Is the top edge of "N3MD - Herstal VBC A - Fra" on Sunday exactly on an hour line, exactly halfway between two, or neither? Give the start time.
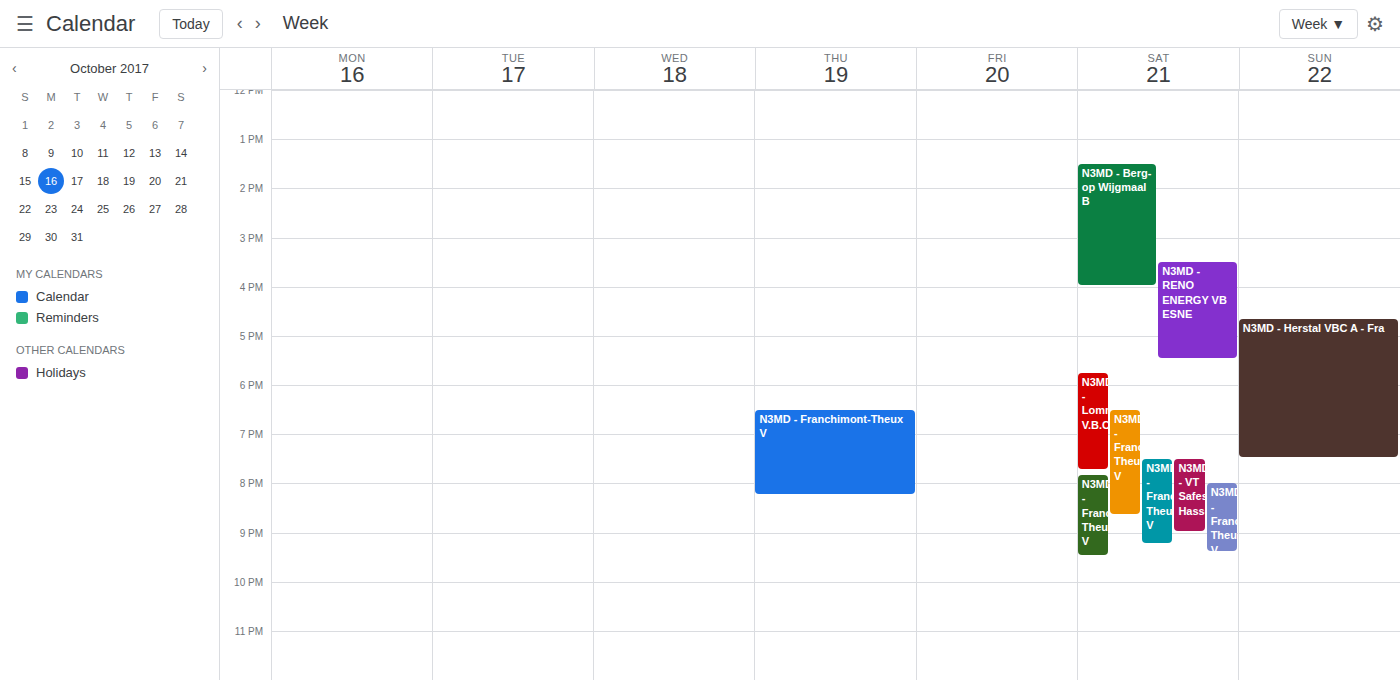
4:40 PM -- neither: 40 minutes below the 4 PM line and 20 minutes above the 5 PM line.